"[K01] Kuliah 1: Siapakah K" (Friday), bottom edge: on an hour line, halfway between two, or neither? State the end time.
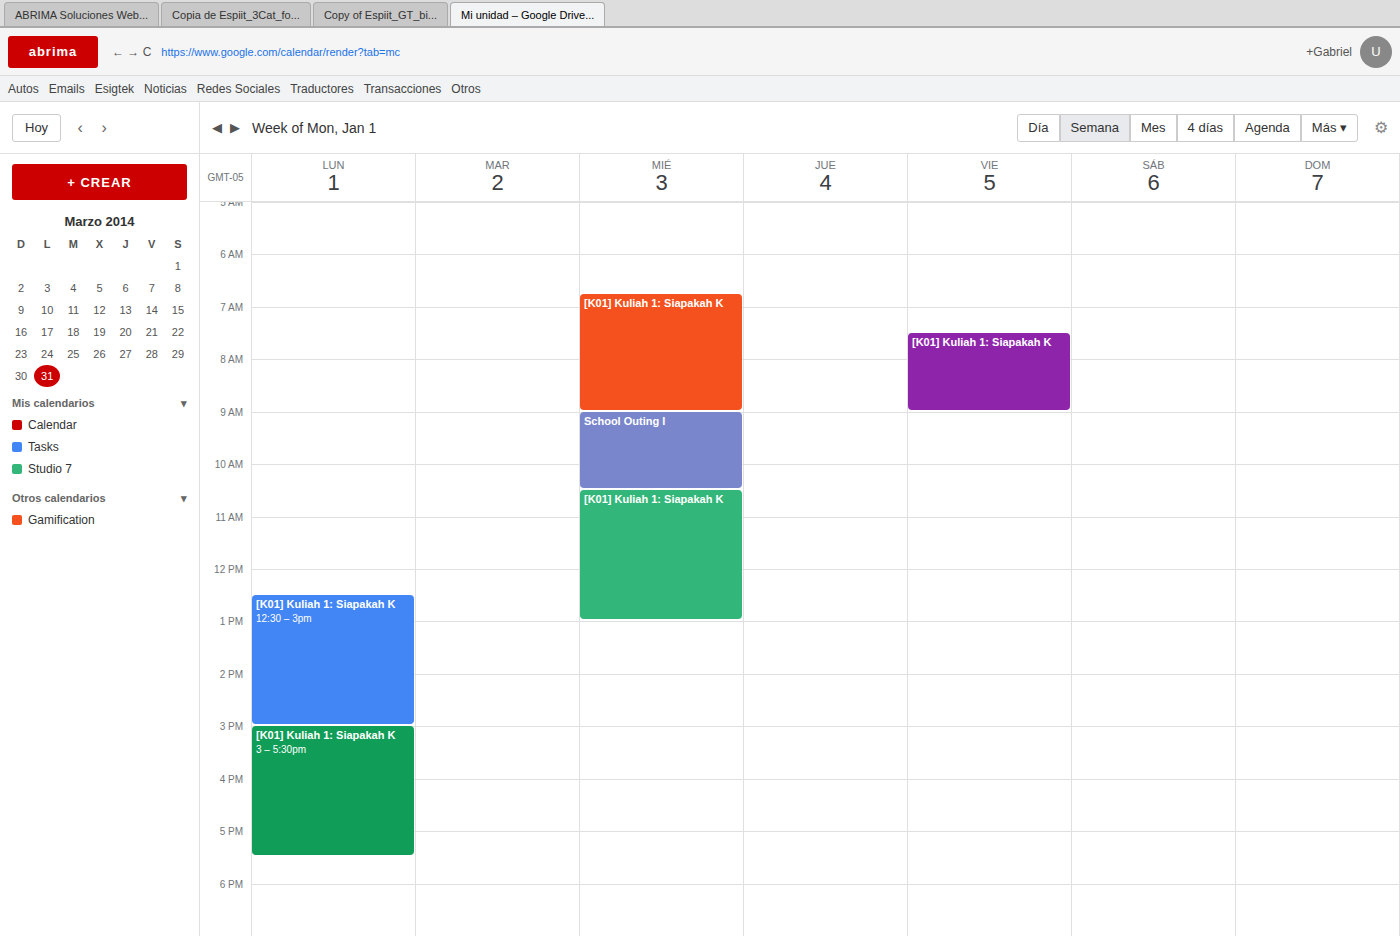
9:00 AM -- exactly on the 9 AM line.